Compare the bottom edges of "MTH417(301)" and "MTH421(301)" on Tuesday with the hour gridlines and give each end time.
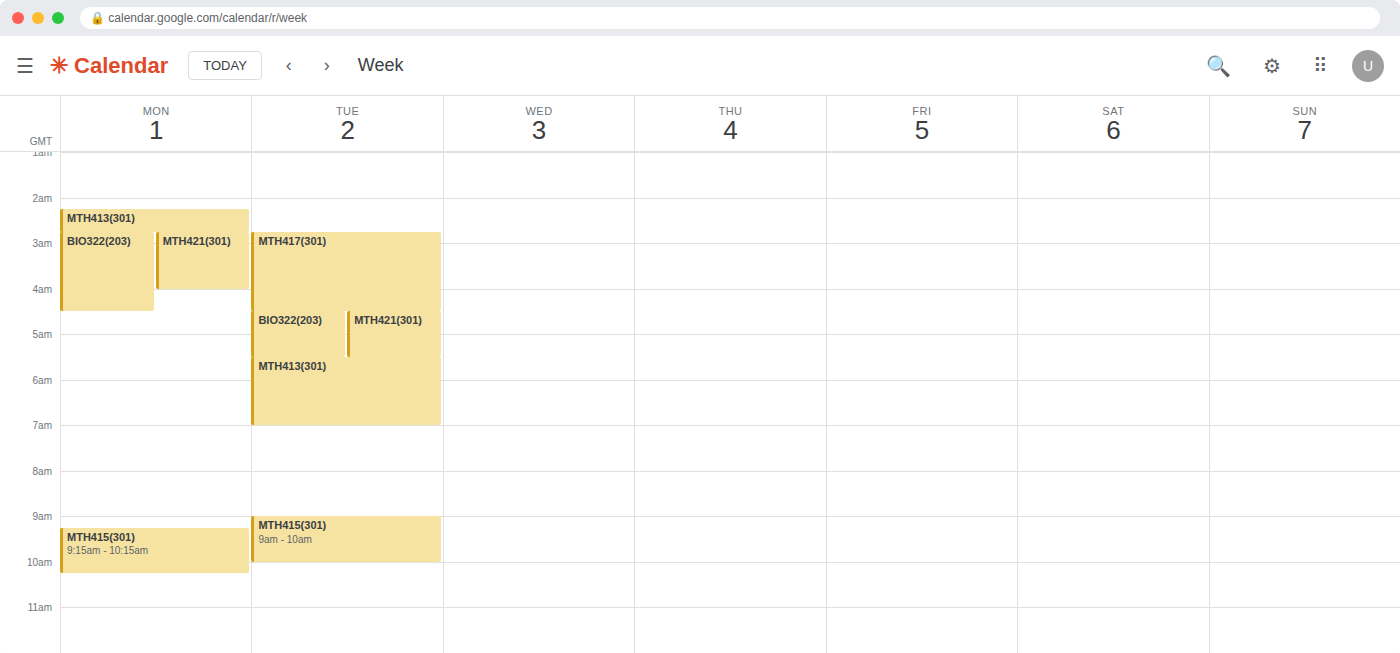
"MTH417(301)": 4:30 AM, halfway between the 4 AM and 5 AM lines. "MTH421(301)": 5:30 AM, halfway between the 5 AM and 6 AM lines.